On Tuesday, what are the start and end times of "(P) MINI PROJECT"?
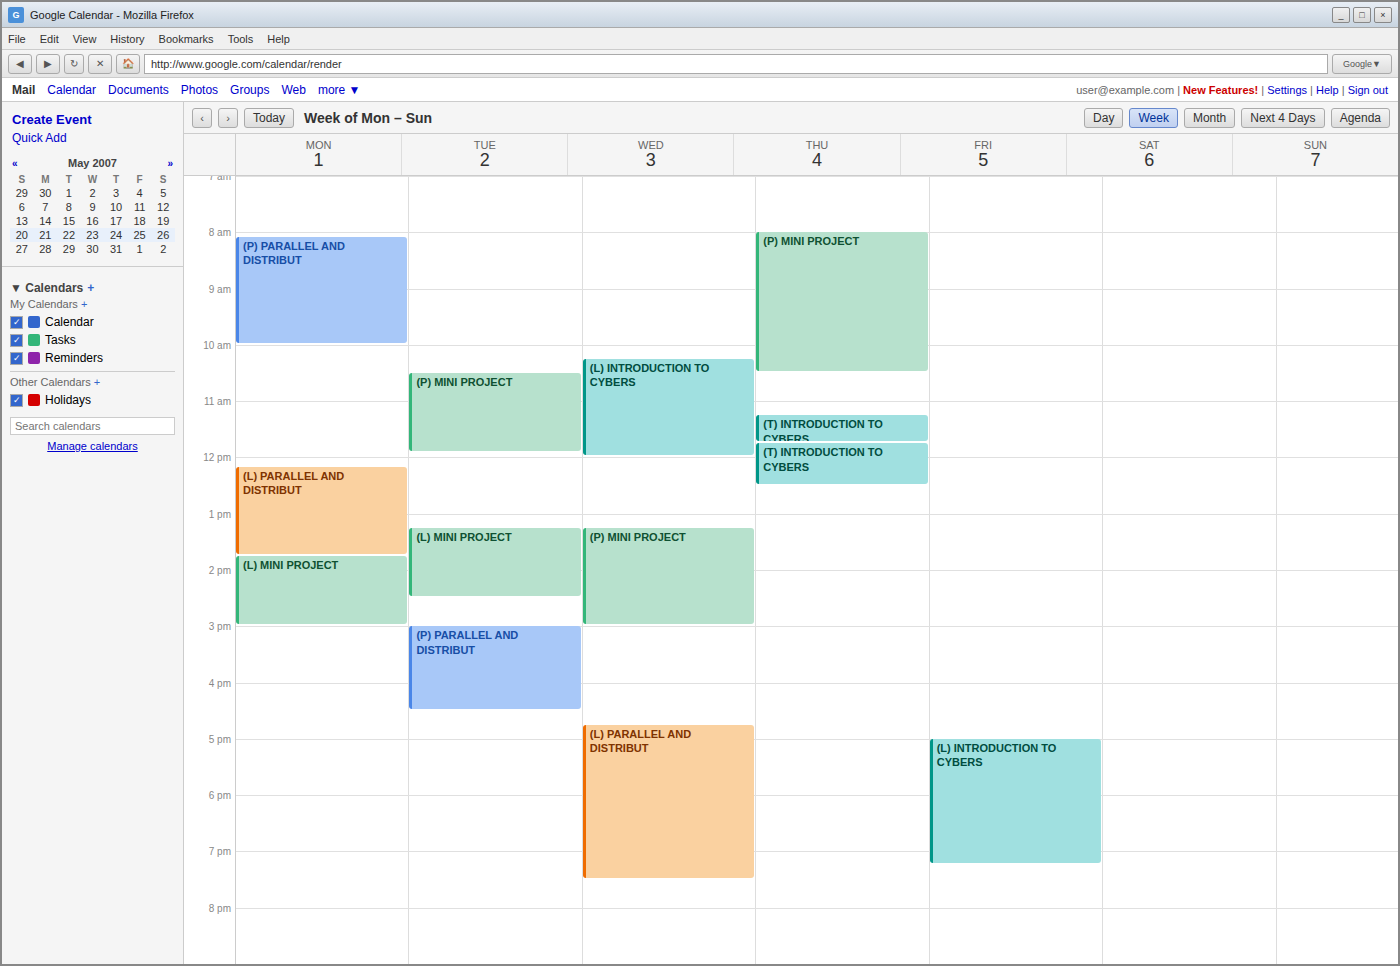
10:30 to 11:55